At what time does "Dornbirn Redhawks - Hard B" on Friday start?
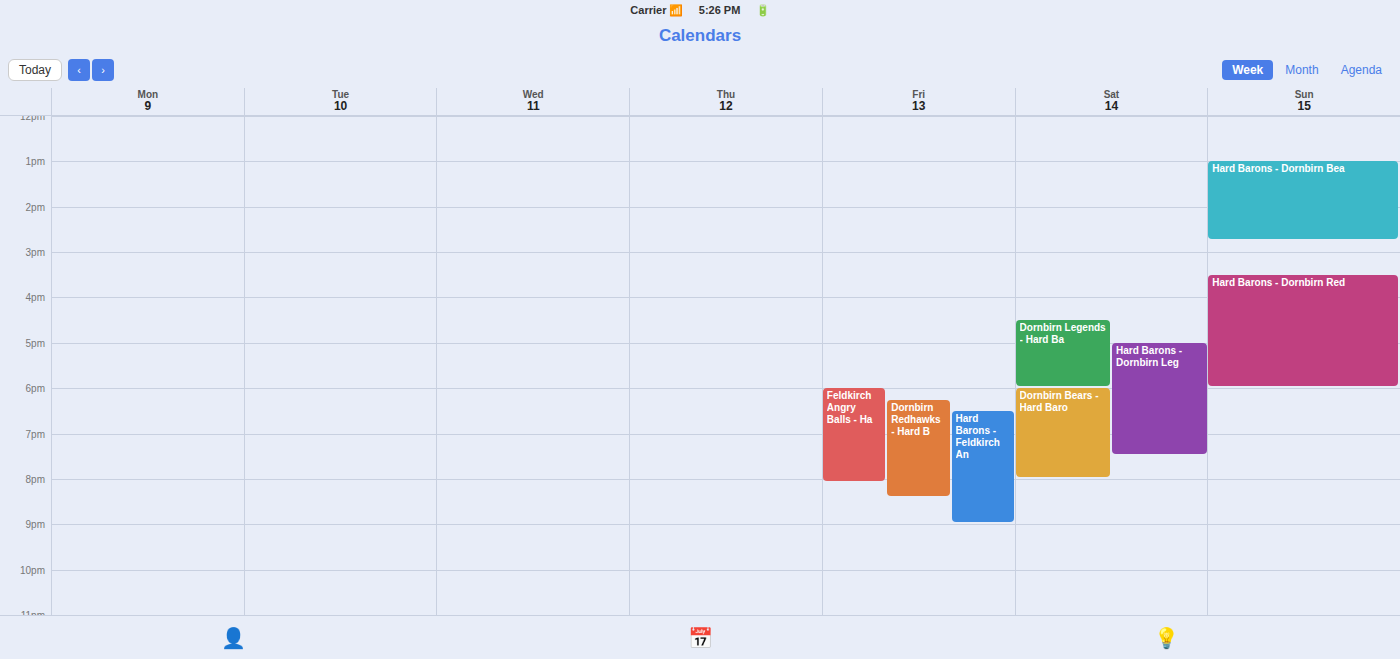
6:15 PM